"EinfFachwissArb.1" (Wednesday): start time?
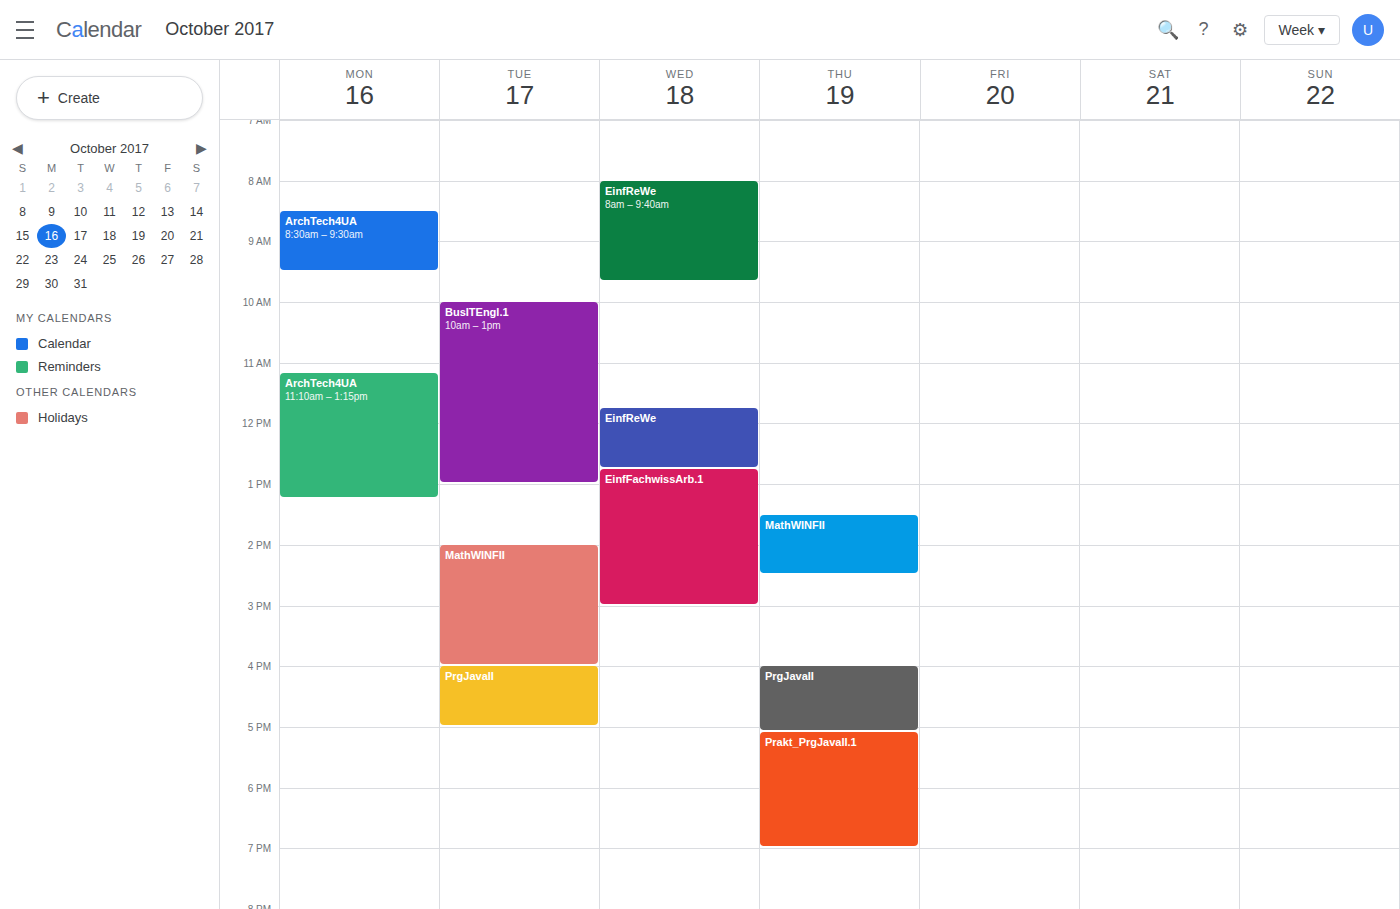
12:45 PM